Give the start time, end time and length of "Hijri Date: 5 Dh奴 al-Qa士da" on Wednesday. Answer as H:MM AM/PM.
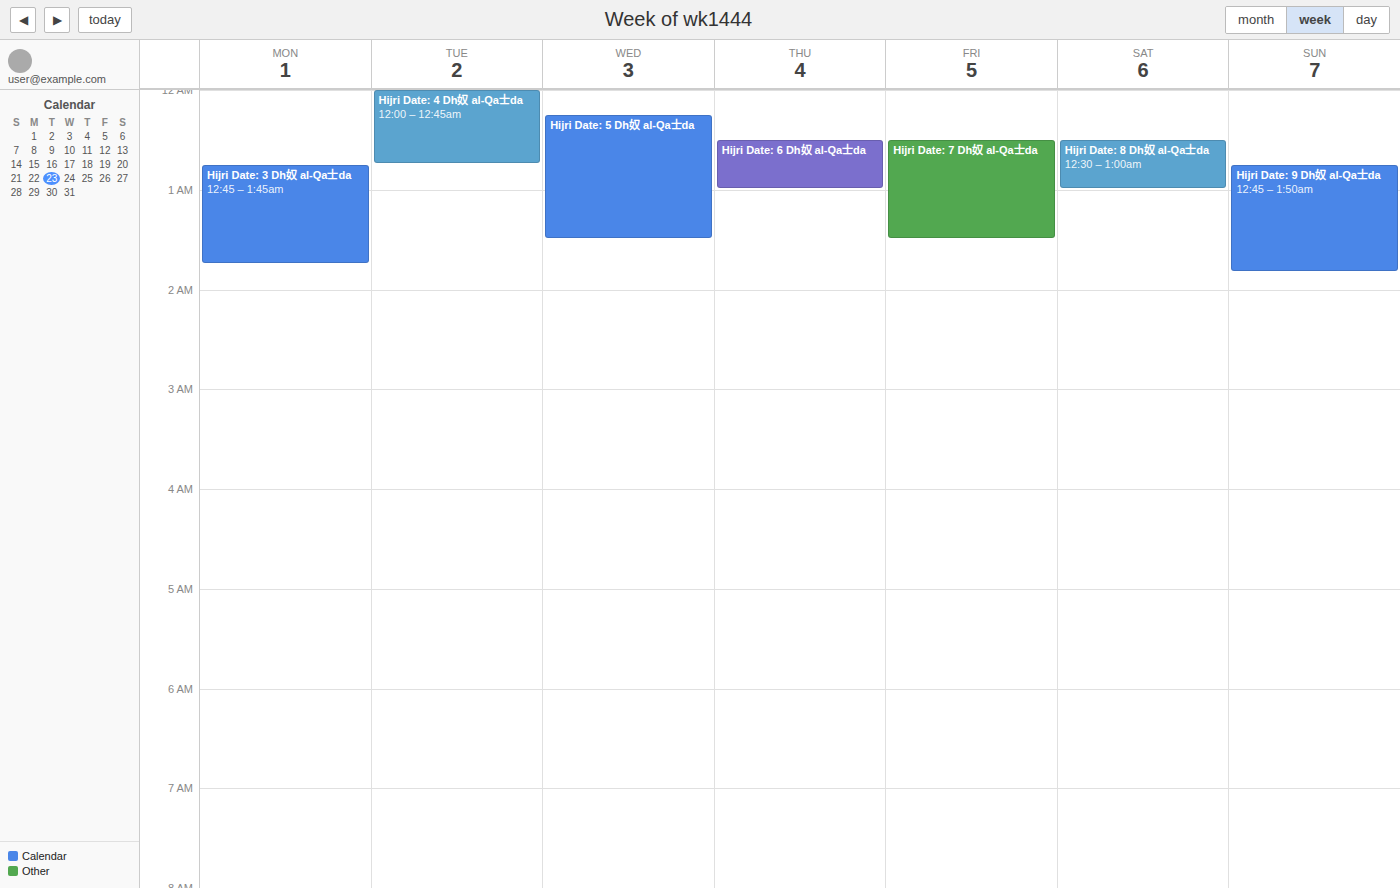
12:15 AM to 1:30 AM, 1 hour 15 minutes